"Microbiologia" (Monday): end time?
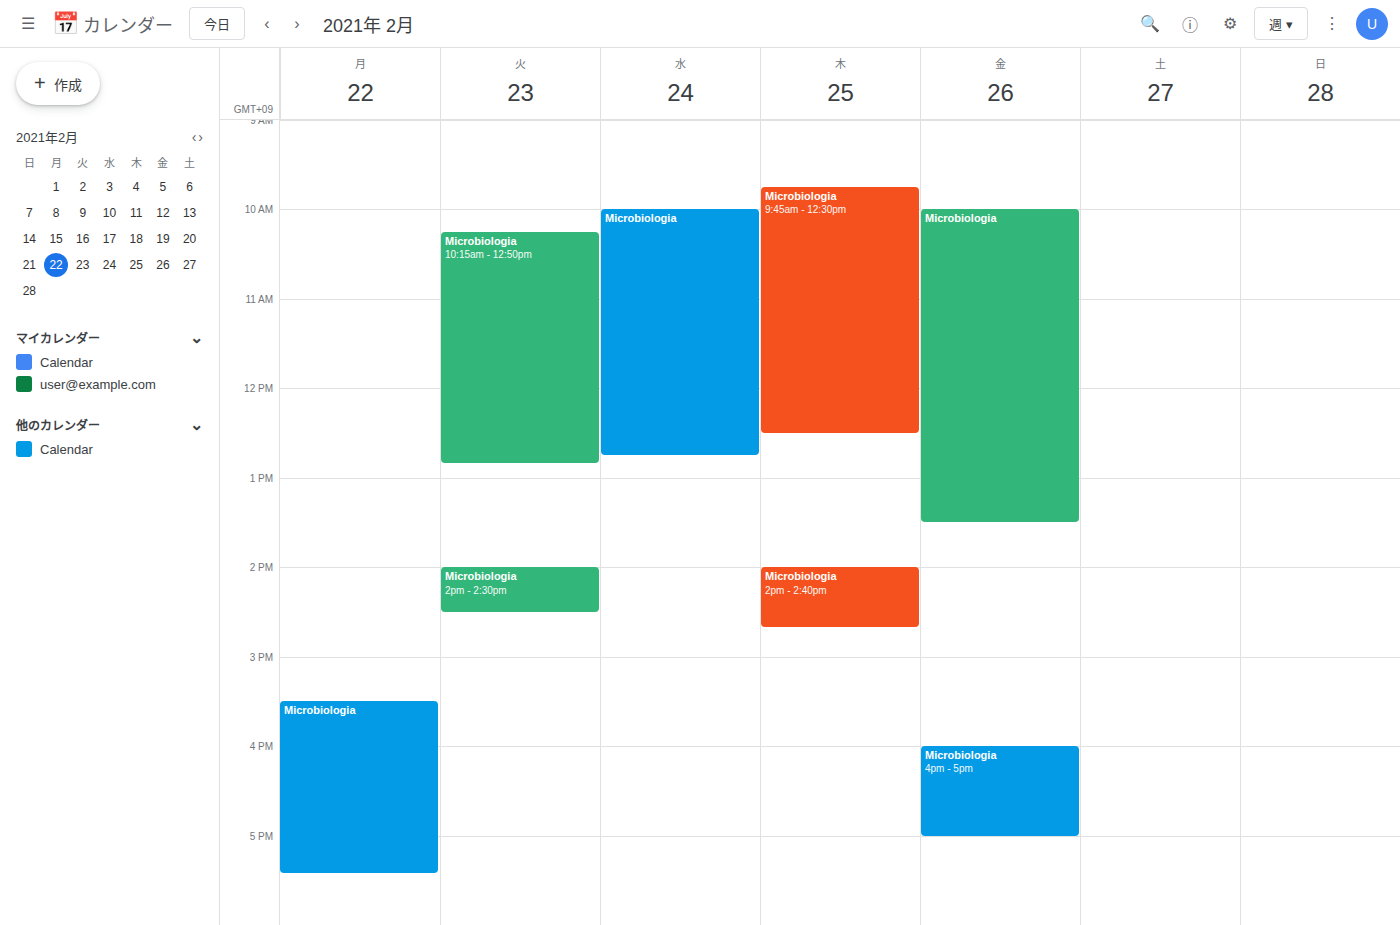
5:25 PM